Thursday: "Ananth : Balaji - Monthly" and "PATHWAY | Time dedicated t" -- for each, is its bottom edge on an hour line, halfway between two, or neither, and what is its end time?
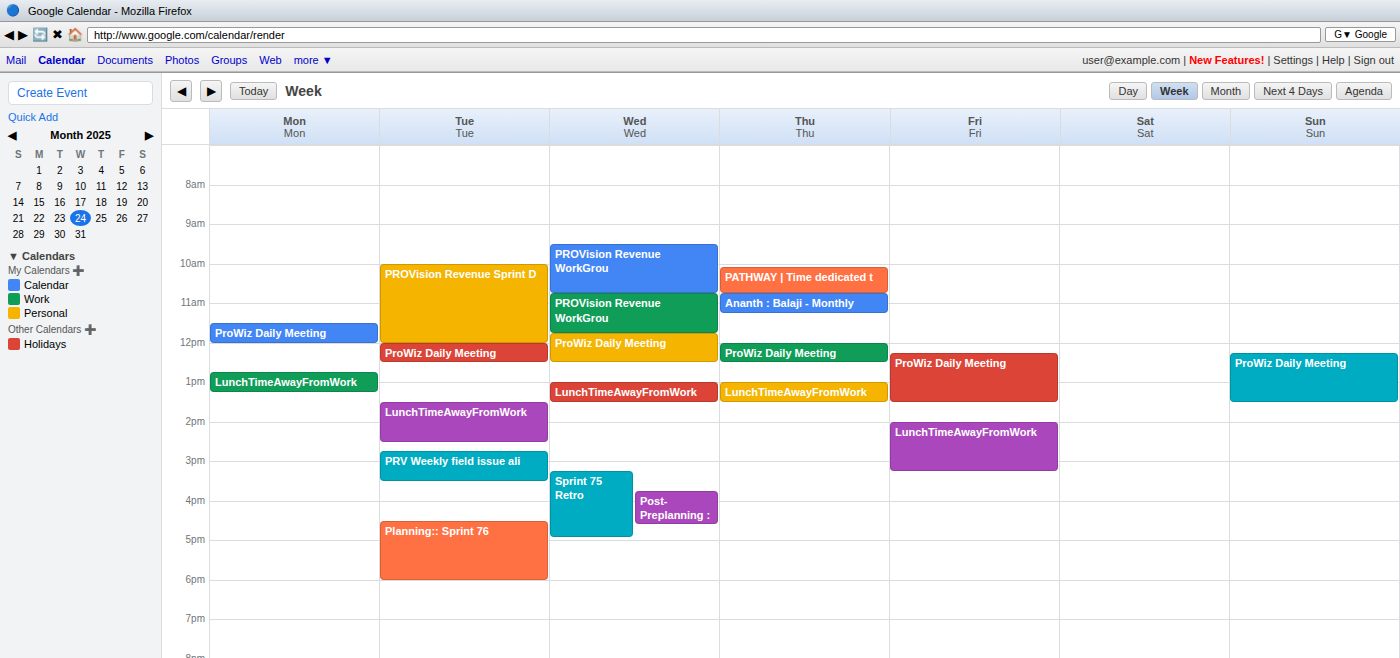
"Ananth : Balaji - Monthly": 11:15, neither: a quarter of the way from the 11:00 line to the 12:00 line. "PATHWAY | Time dedicated t": 10:45, neither: three quarters of the way from the 10:00 line to the 11:00 line.